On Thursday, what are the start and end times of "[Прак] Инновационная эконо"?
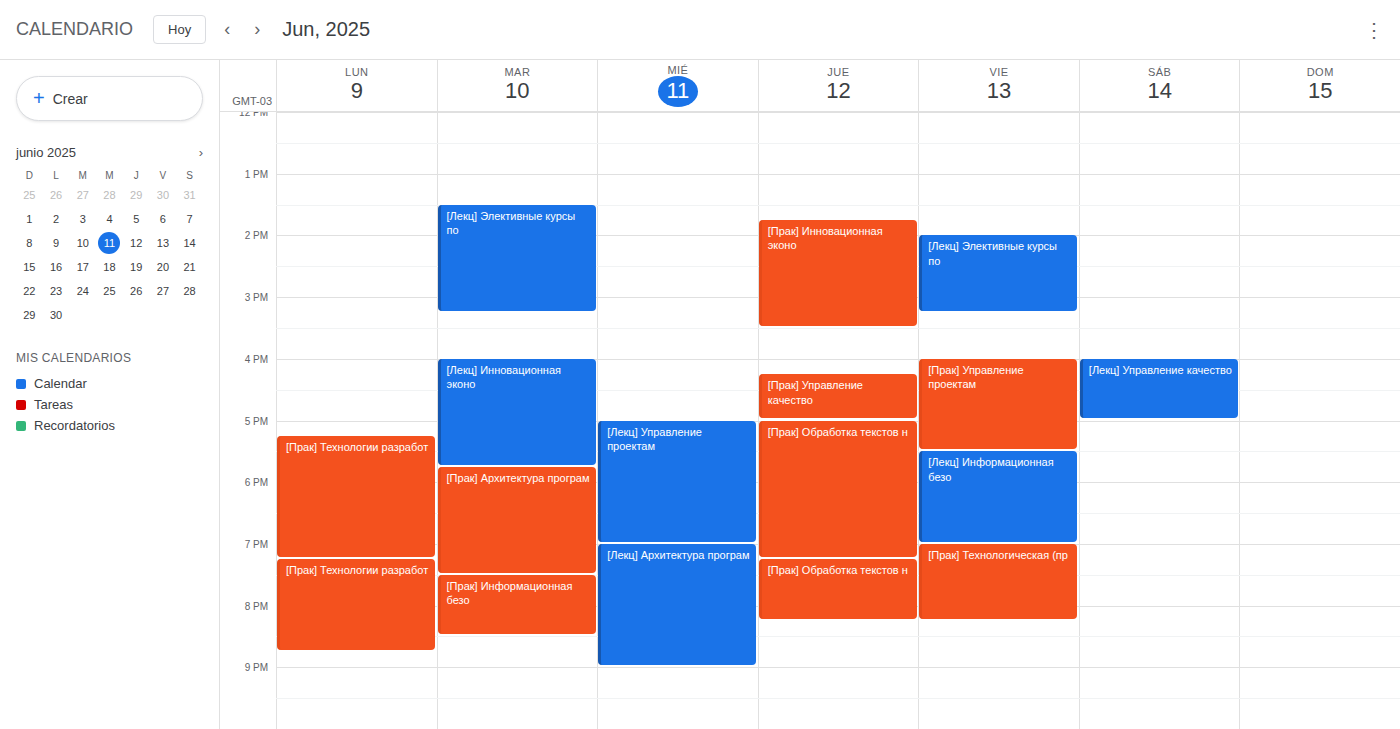
1:45 PM to 3:30 PM